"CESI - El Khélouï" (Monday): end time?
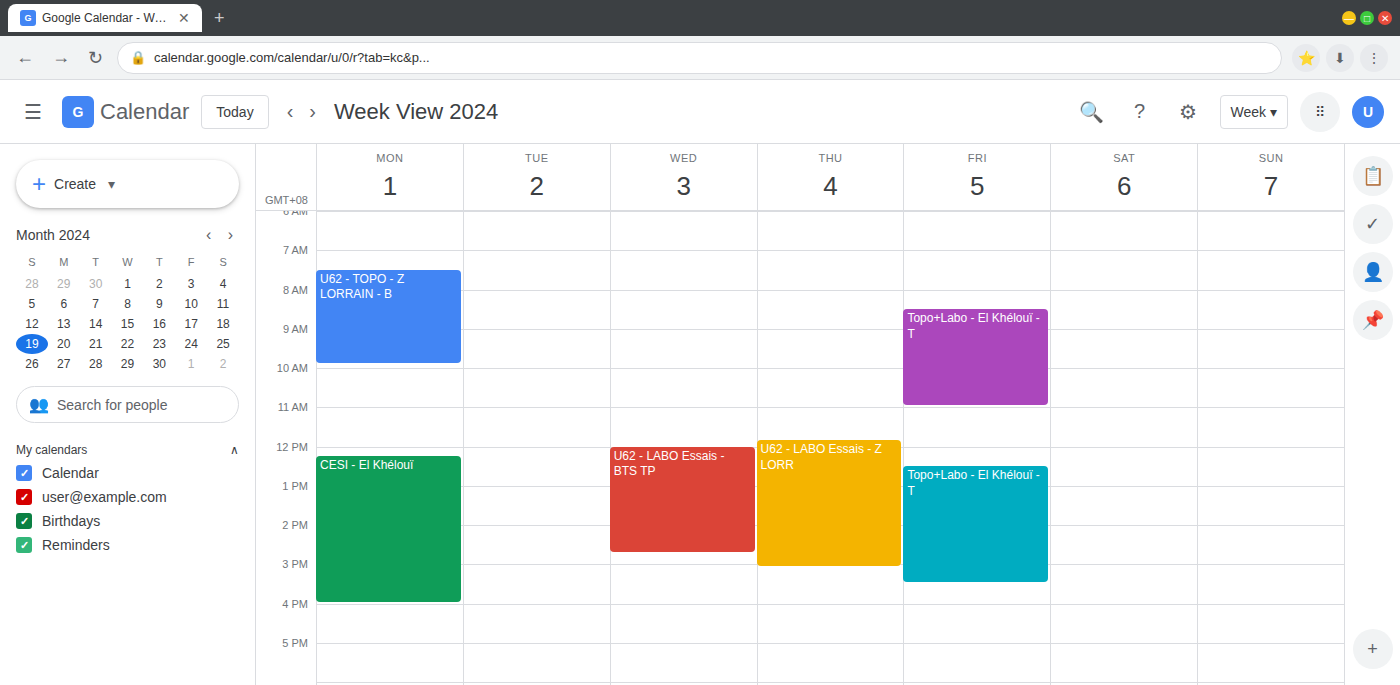
4:00 PM